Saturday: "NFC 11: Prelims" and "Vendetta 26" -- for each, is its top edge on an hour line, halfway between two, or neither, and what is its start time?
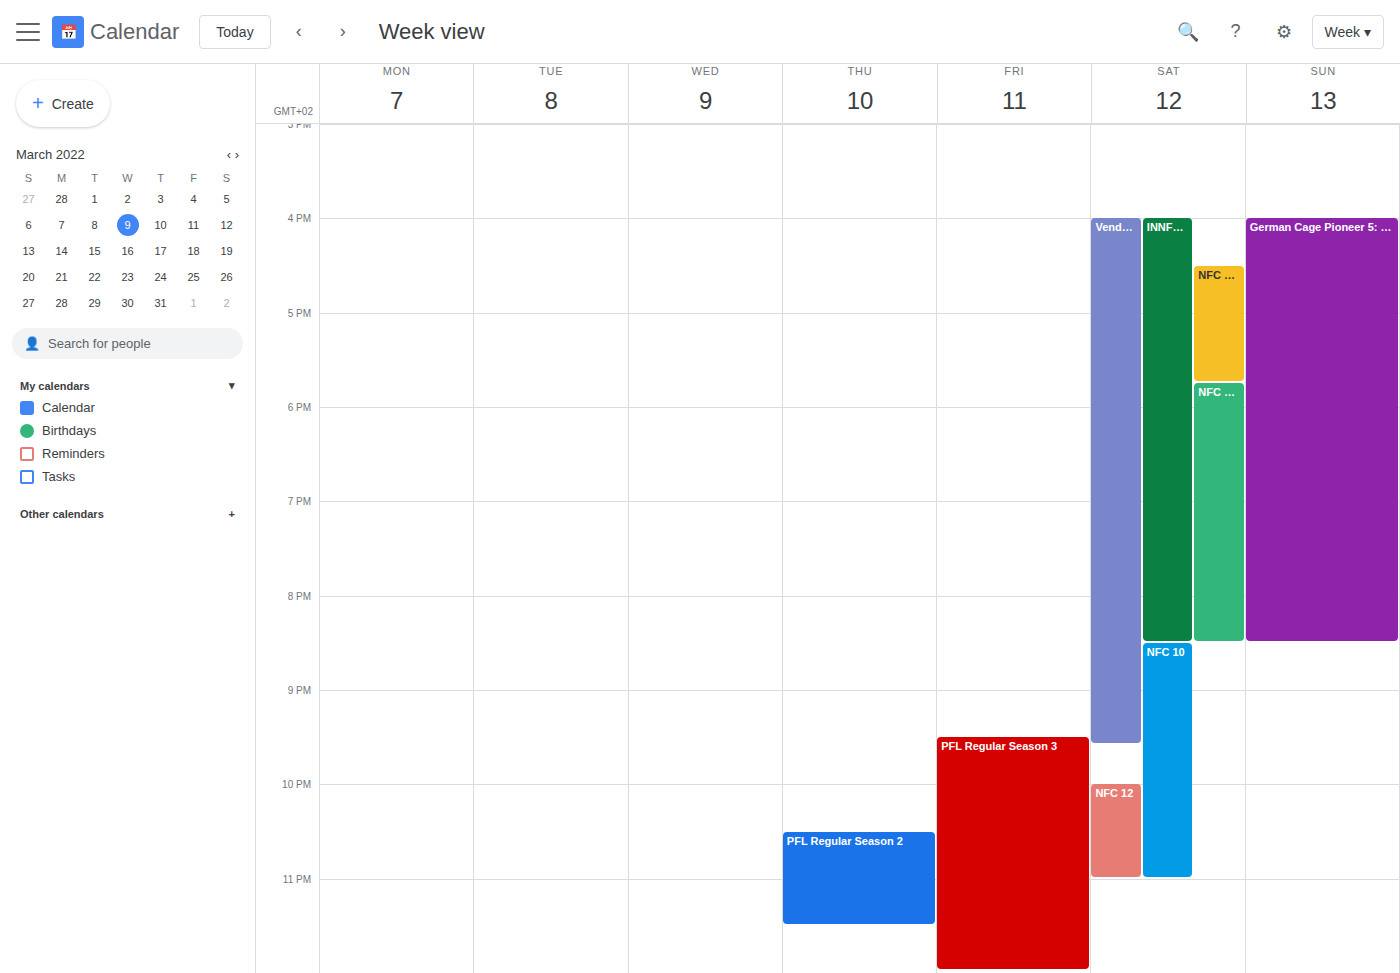
"NFC 11: Prelims": 4:30 PM, halfway between the 4 PM and 5 PM lines. "Vendetta 26": 4:00 PM, exactly on the 4 PM line.